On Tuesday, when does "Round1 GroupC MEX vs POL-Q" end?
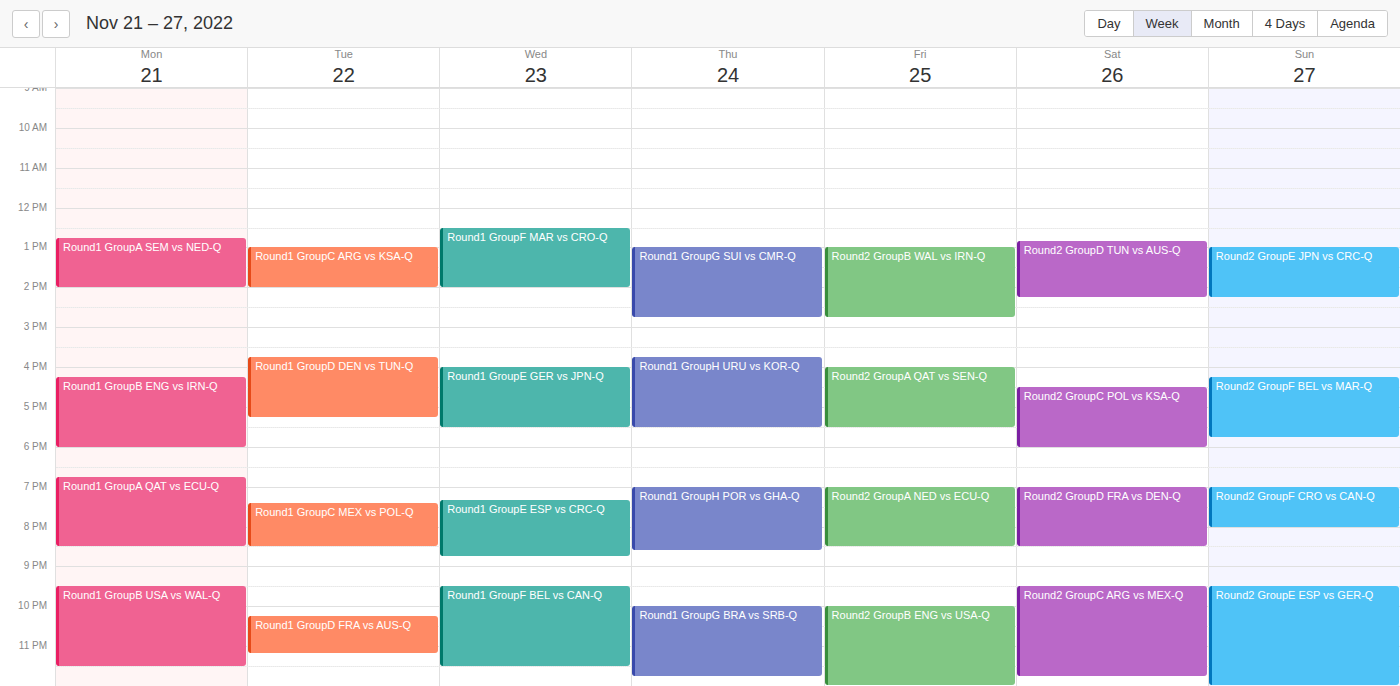
8:30 PM